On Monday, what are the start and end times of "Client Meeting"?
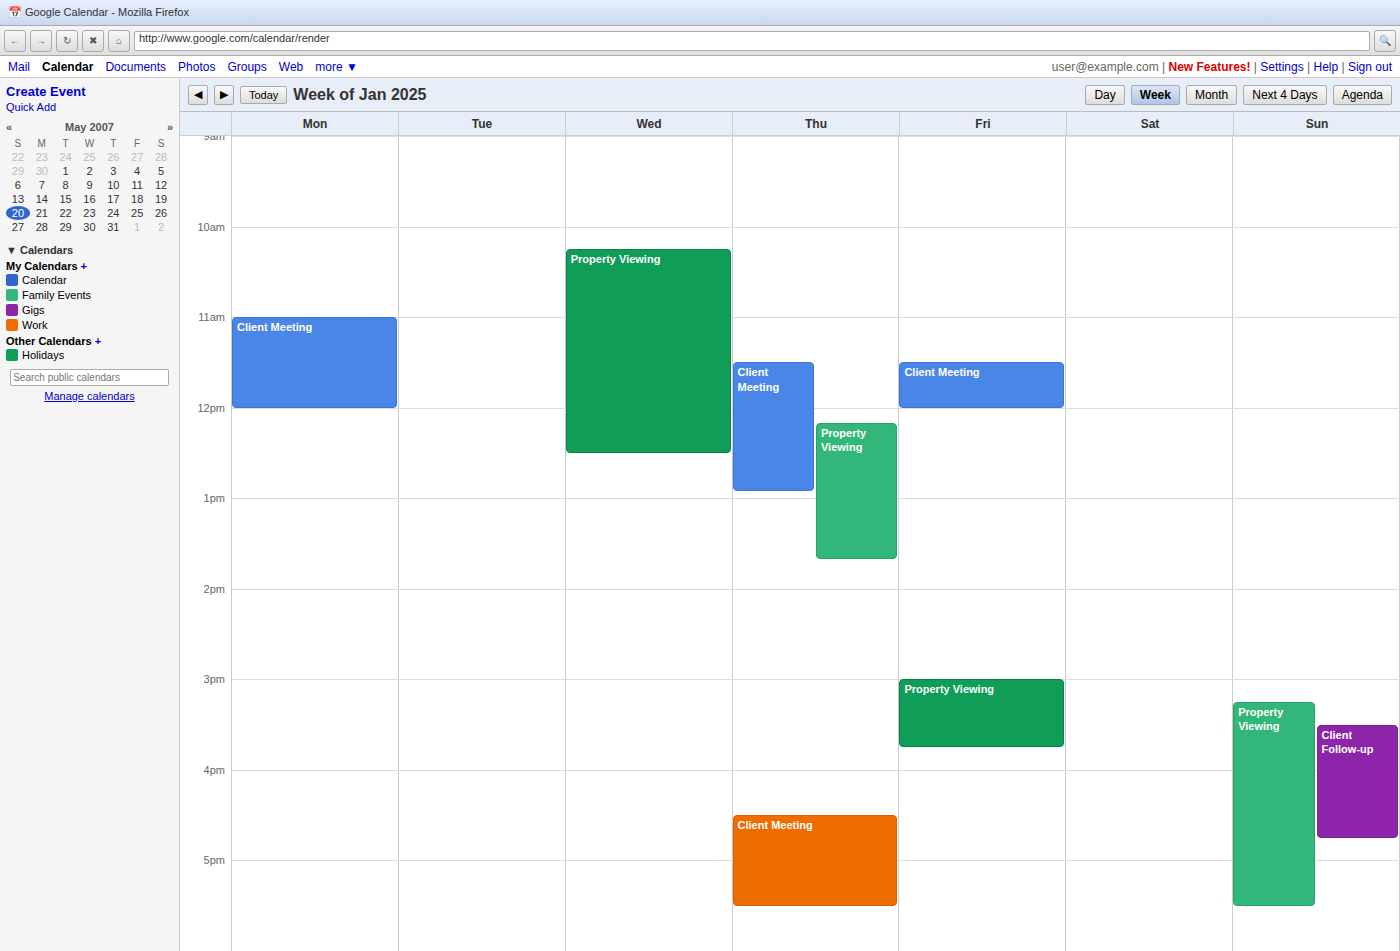
11:00 AM to 12:00 PM